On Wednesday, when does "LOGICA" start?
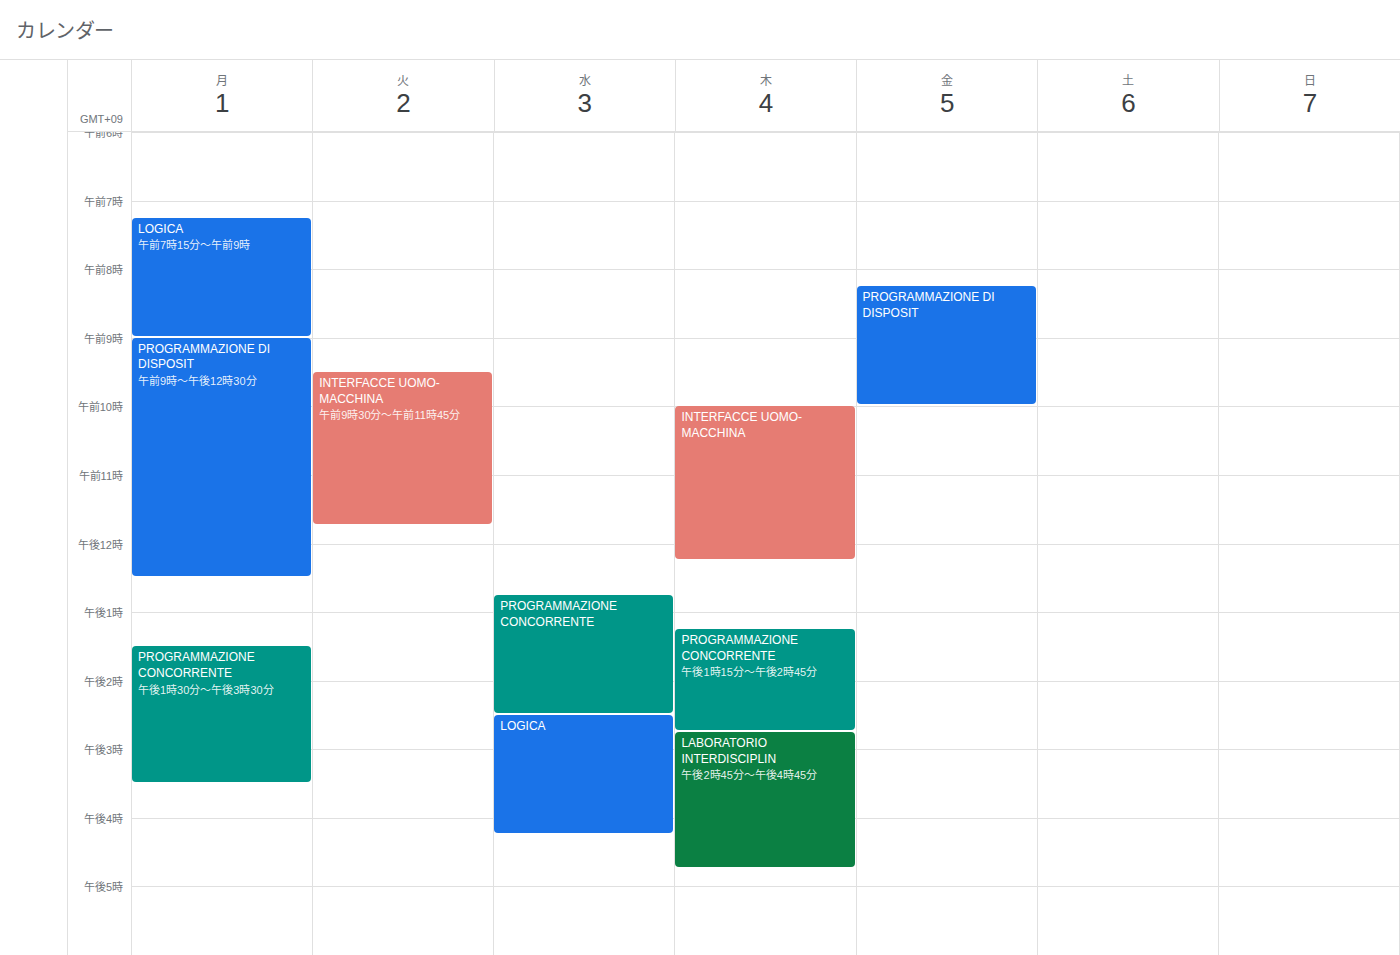
2:30 PM